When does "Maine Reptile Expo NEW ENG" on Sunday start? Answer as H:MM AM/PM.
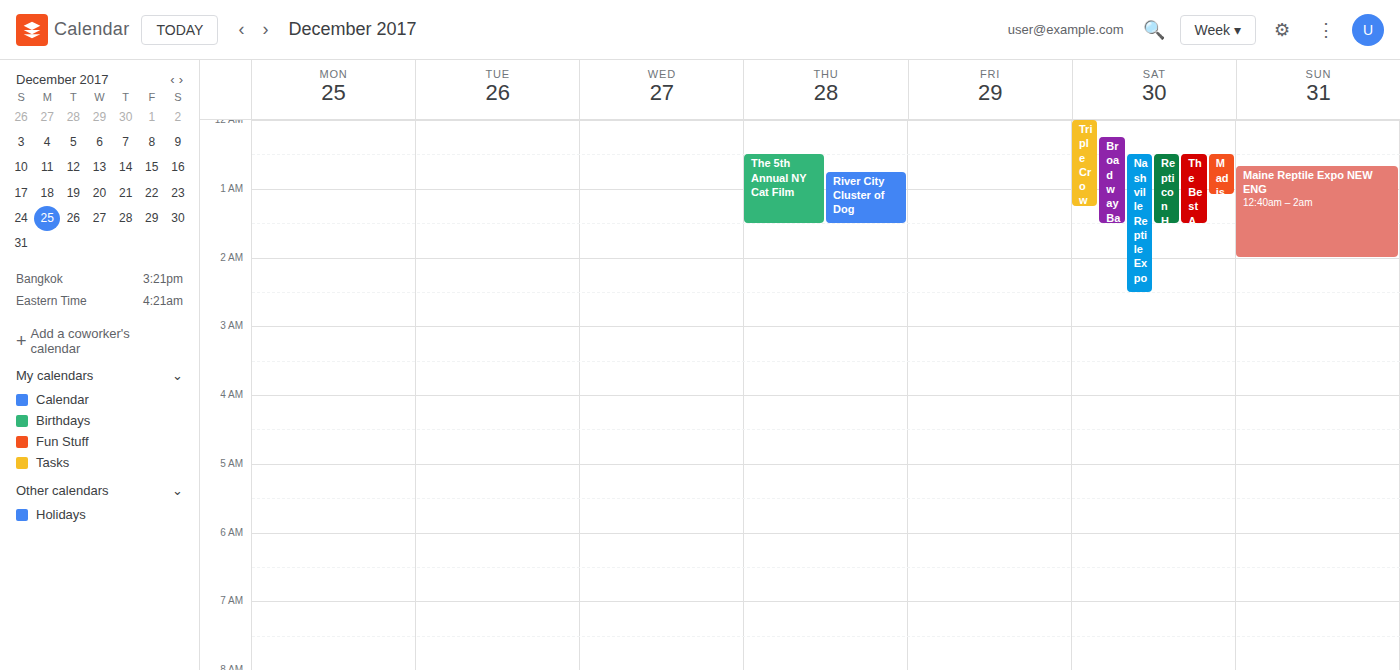
12:40 AM